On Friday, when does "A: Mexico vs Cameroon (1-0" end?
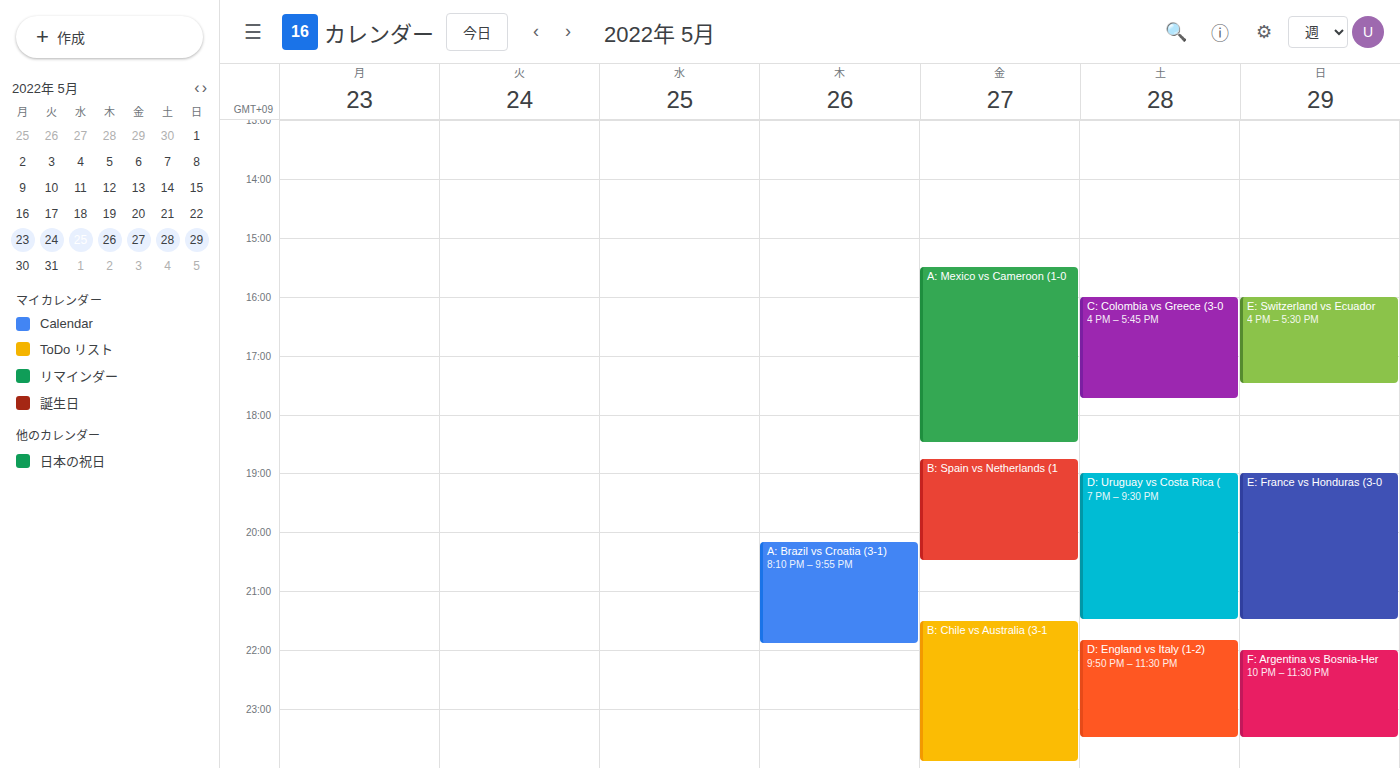
6:30 PM